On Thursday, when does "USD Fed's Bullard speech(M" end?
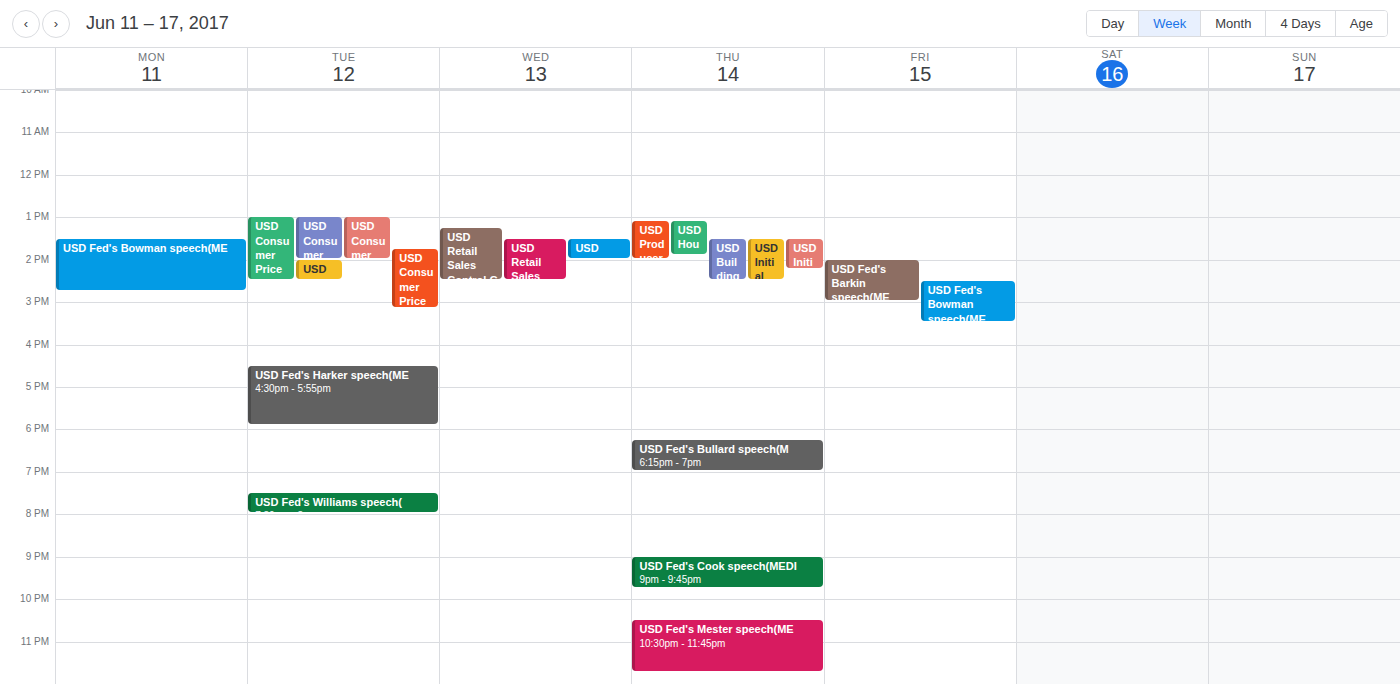
7:00 PM